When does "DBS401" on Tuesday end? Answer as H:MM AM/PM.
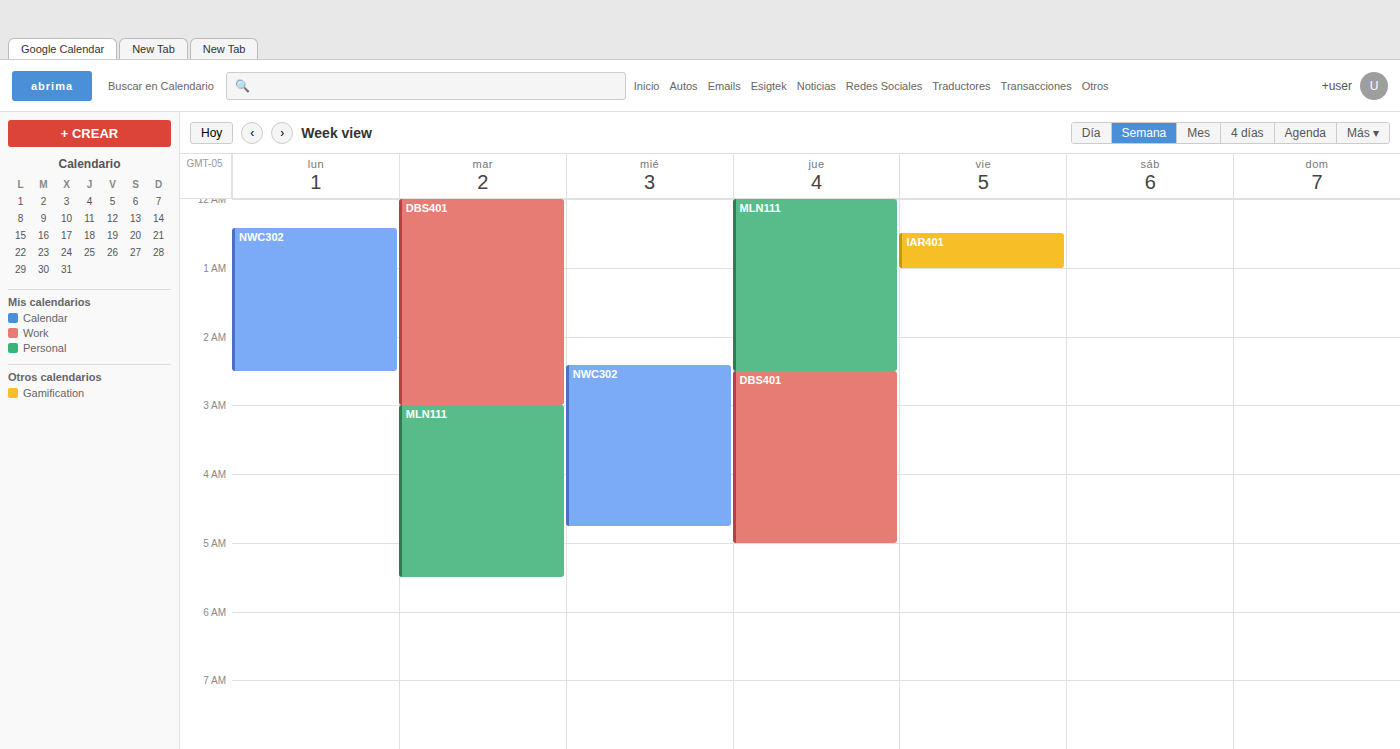
3:00 AM